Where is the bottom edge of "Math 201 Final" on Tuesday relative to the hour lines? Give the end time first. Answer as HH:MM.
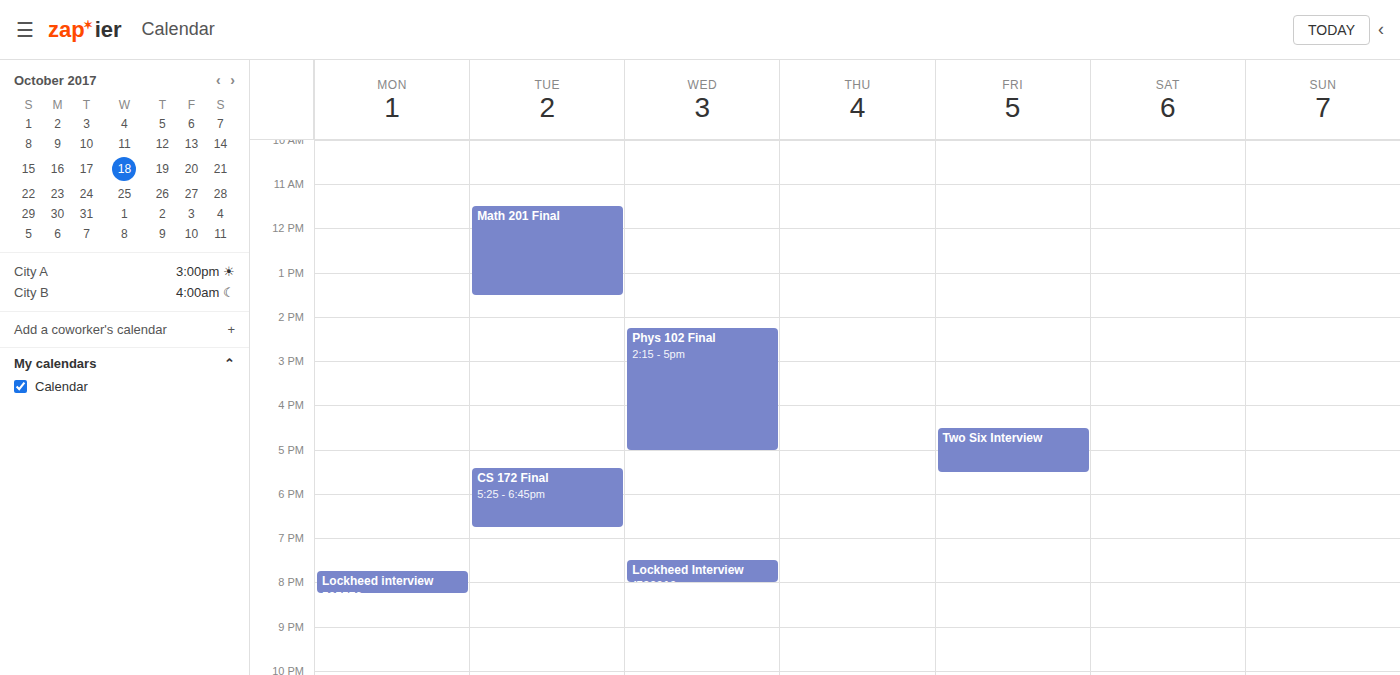
13:30 -- halfway between the 13:00 and 14:00 lines.